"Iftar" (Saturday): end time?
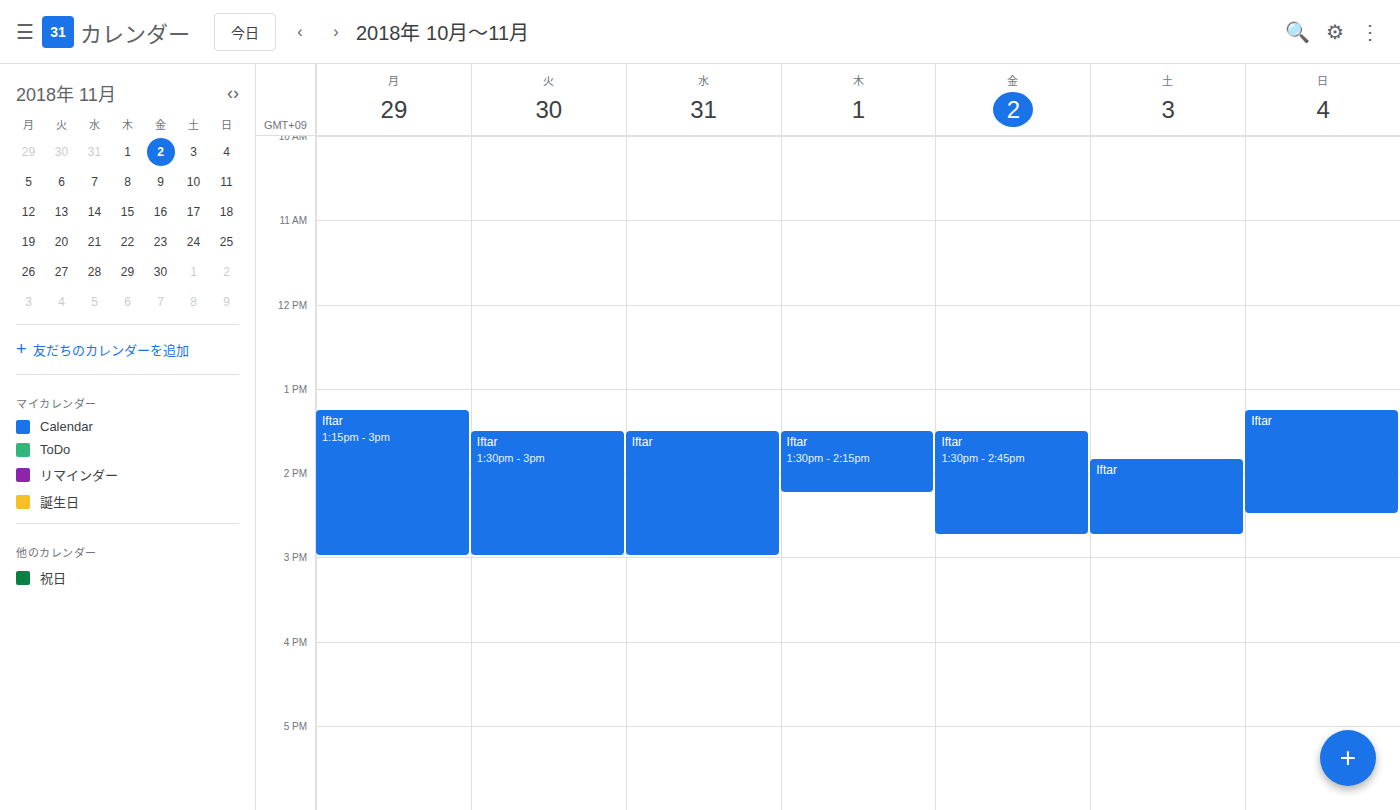
2:45 PM